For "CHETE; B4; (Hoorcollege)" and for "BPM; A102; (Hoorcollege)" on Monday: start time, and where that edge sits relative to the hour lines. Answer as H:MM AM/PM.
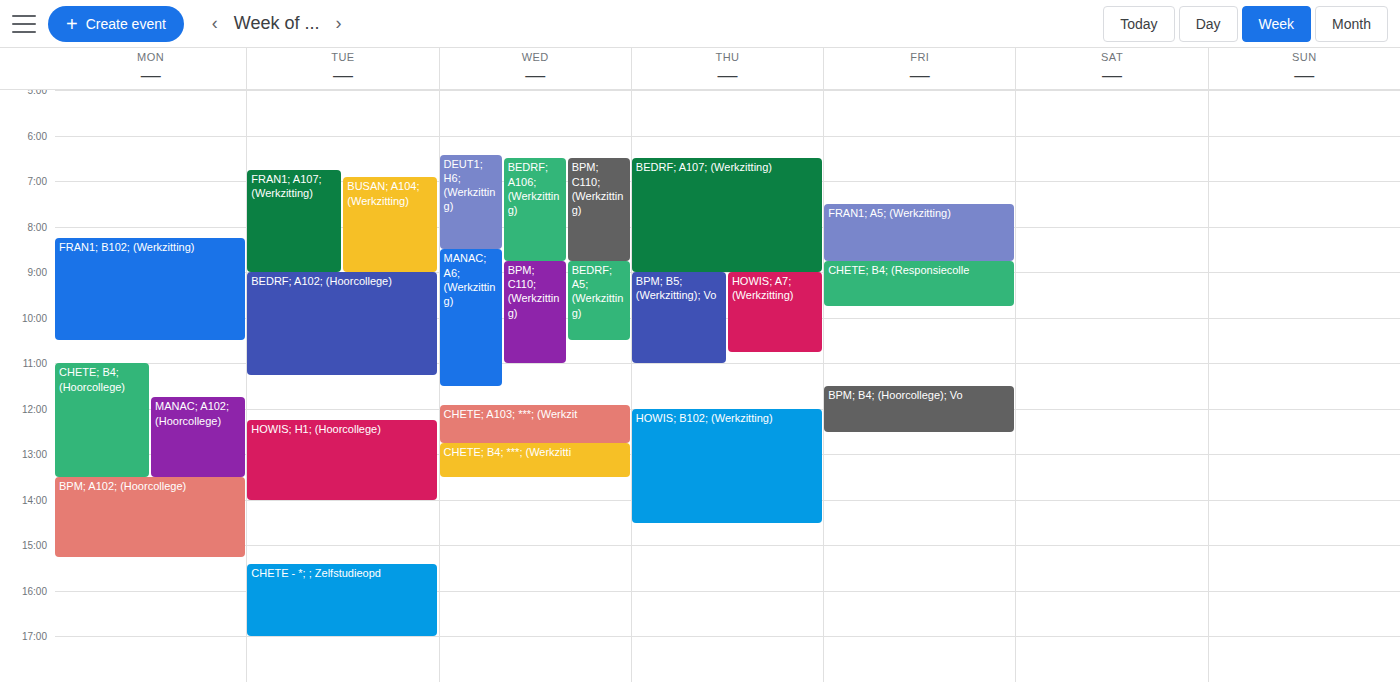
"CHETE; B4; (Hoorcollege)": 11:00 AM, exactly on the 11 AM line. "BPM; A102; (Hoorcollege)": 1:30 PM, halfway between the 1 PM and 2 PM lines.